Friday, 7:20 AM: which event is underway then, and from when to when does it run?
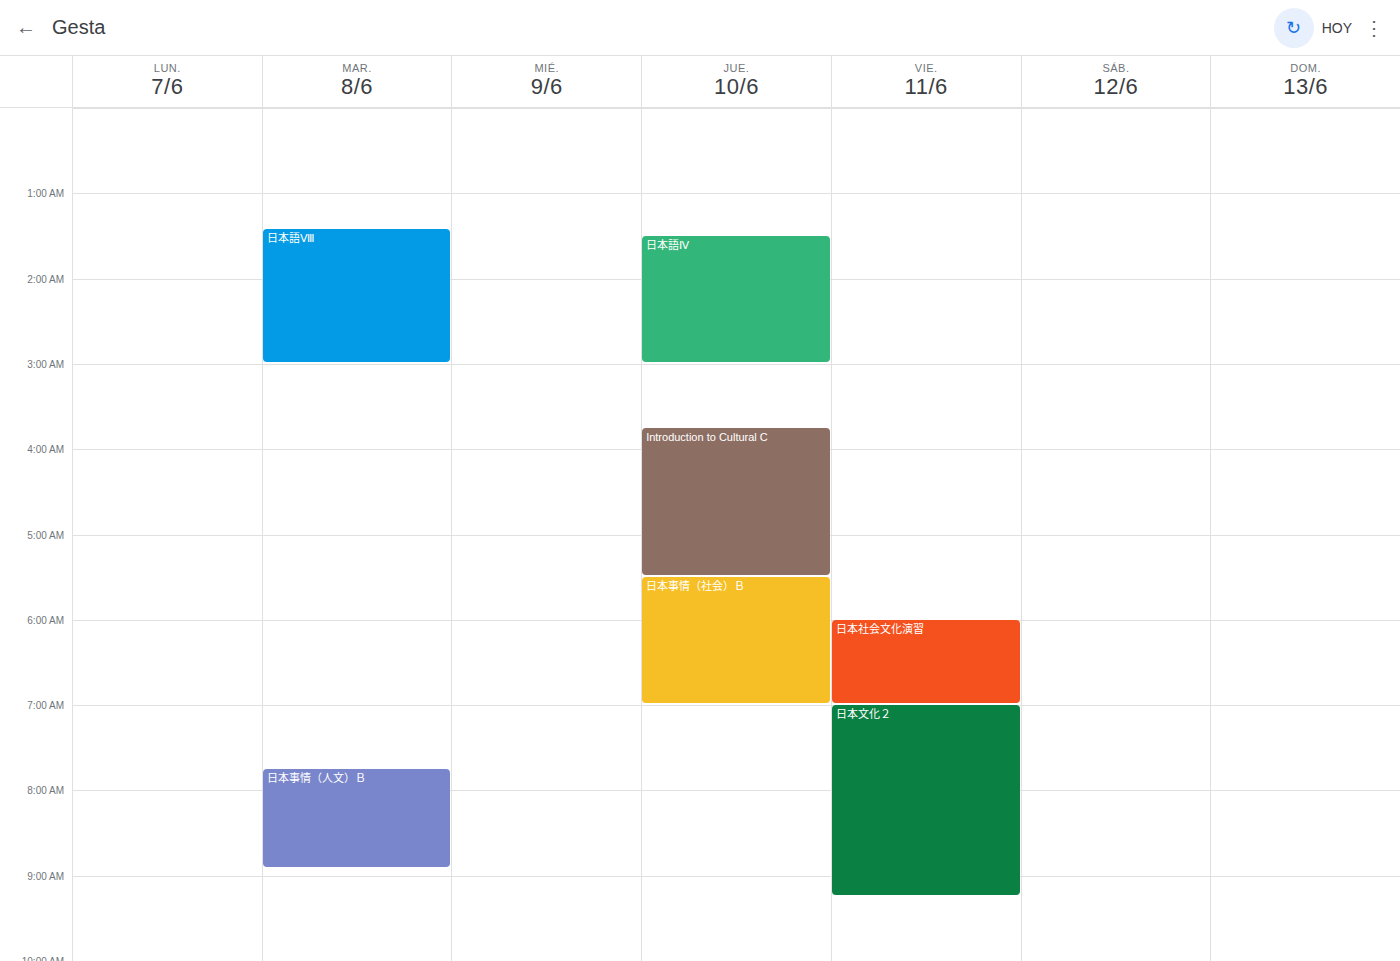
"日本文化２", 7:00 AM to 9:15 AM